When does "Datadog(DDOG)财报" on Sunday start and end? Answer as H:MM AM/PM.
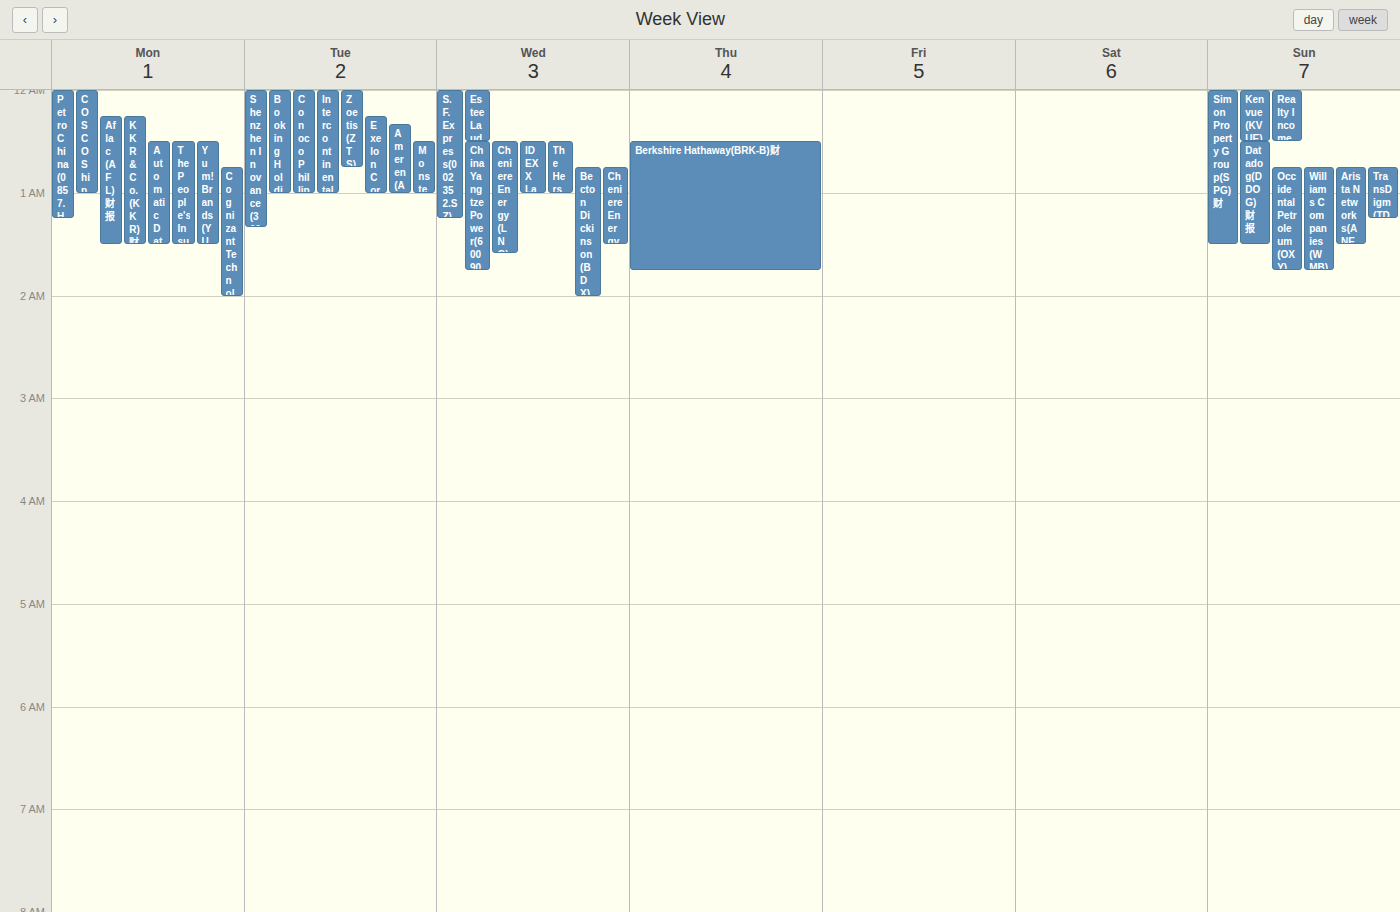
12:30 AM to 1:30 AM